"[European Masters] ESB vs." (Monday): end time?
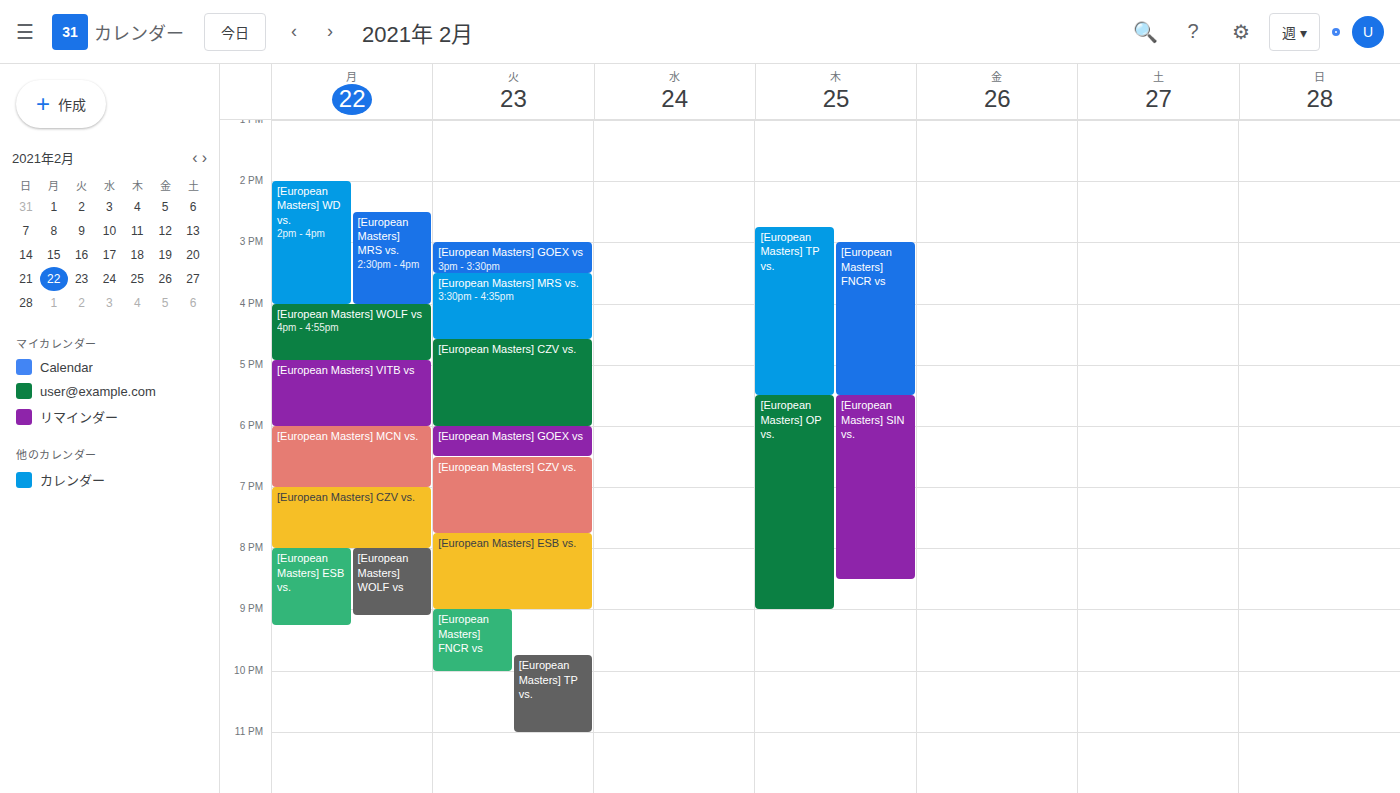
9:15 PM